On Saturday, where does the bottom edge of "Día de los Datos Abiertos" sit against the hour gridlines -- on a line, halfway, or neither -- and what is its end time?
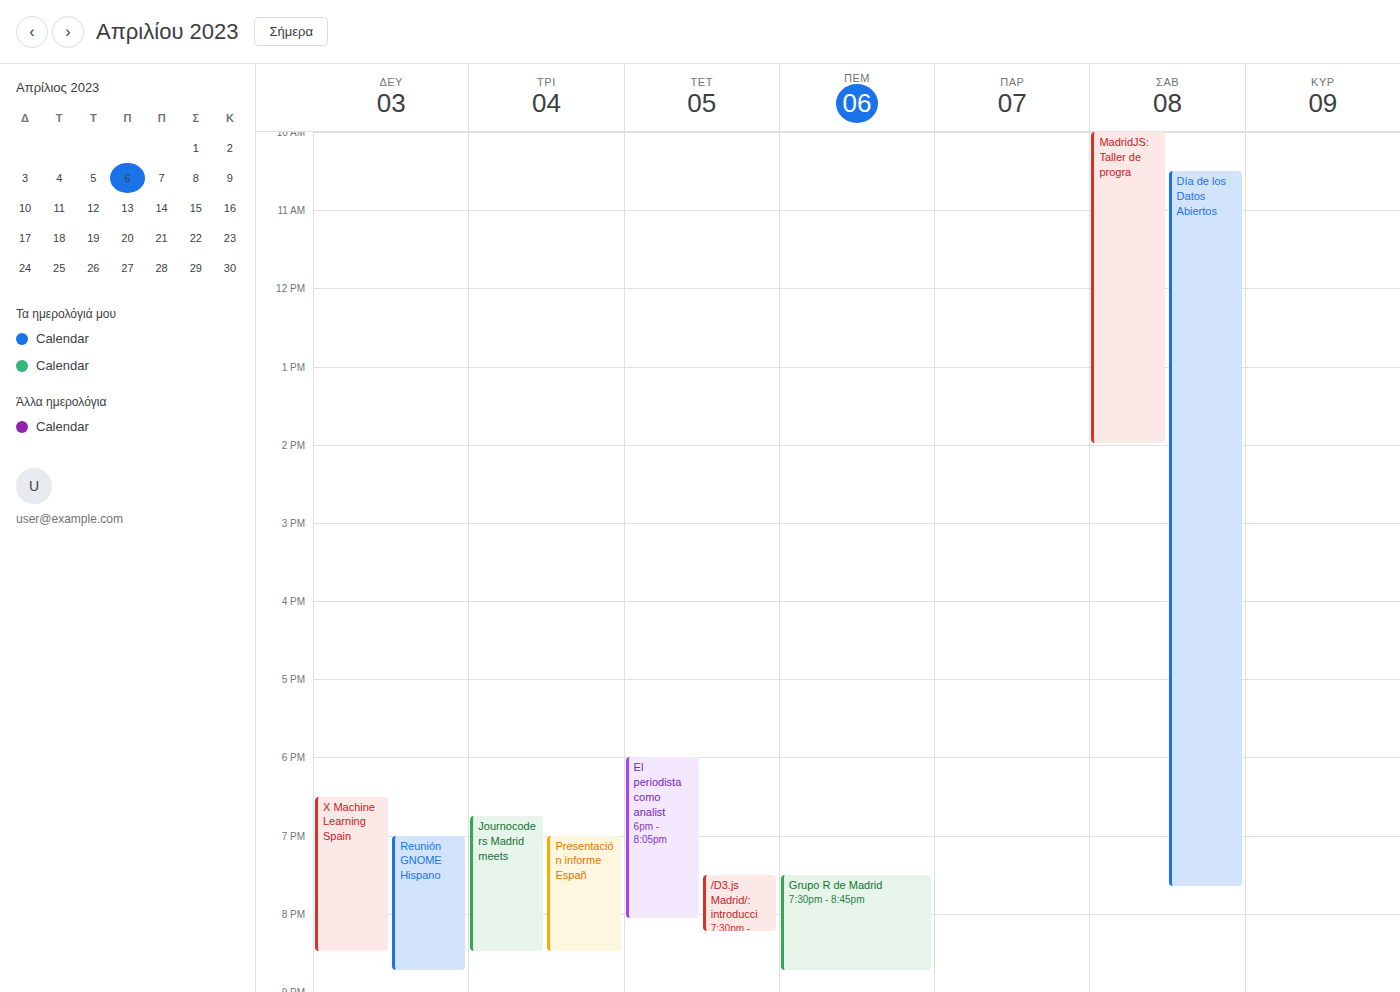
7:40 PM -- neither: 40 minutes below the 7 PM line and 20 minutes above the 8 PM line.